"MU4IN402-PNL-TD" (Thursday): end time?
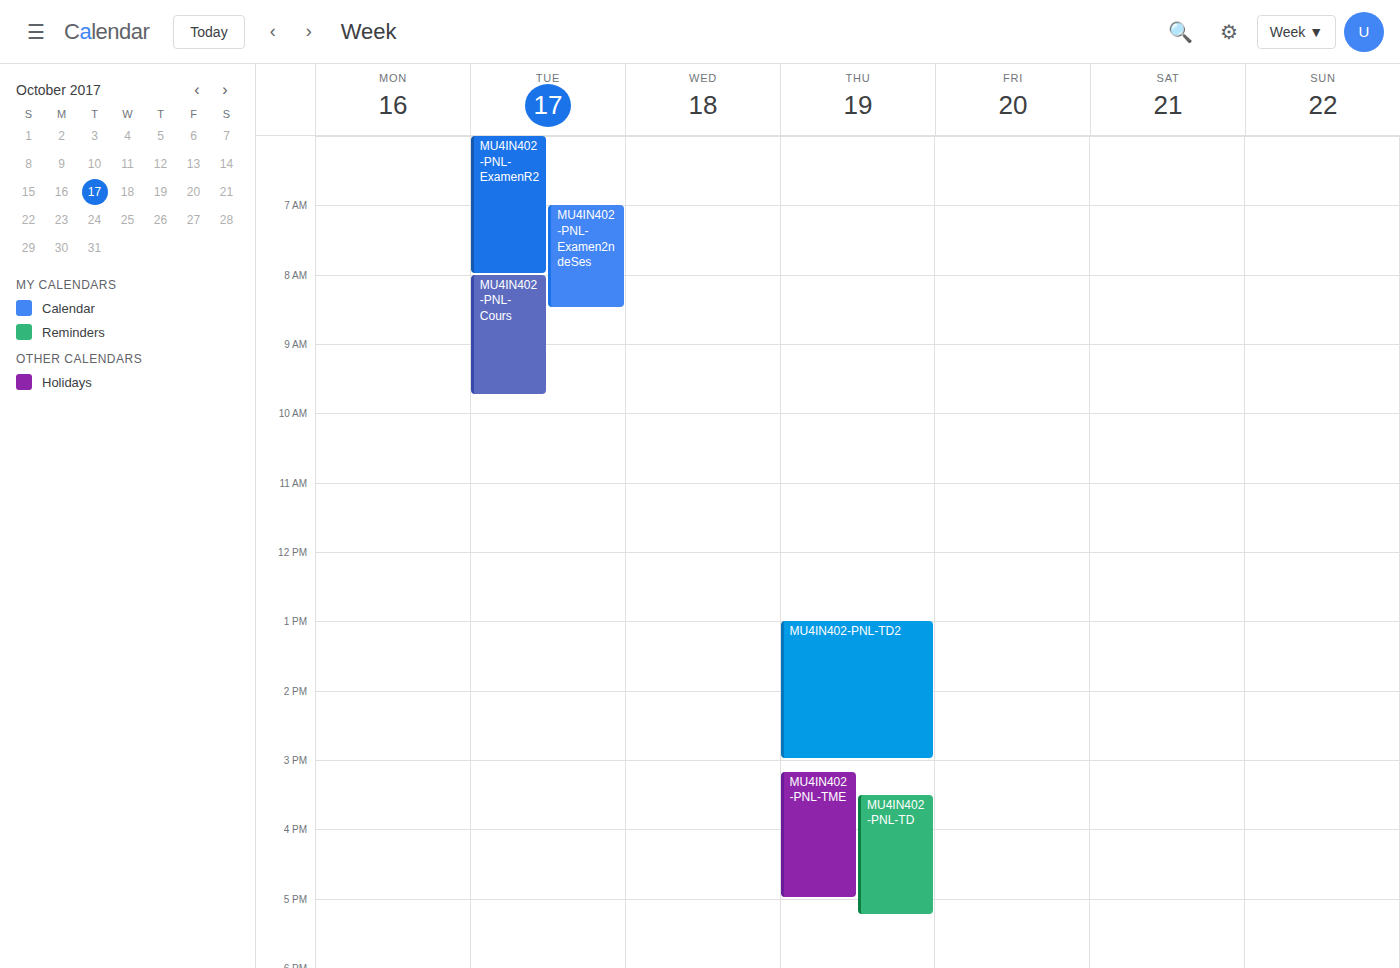
17:15